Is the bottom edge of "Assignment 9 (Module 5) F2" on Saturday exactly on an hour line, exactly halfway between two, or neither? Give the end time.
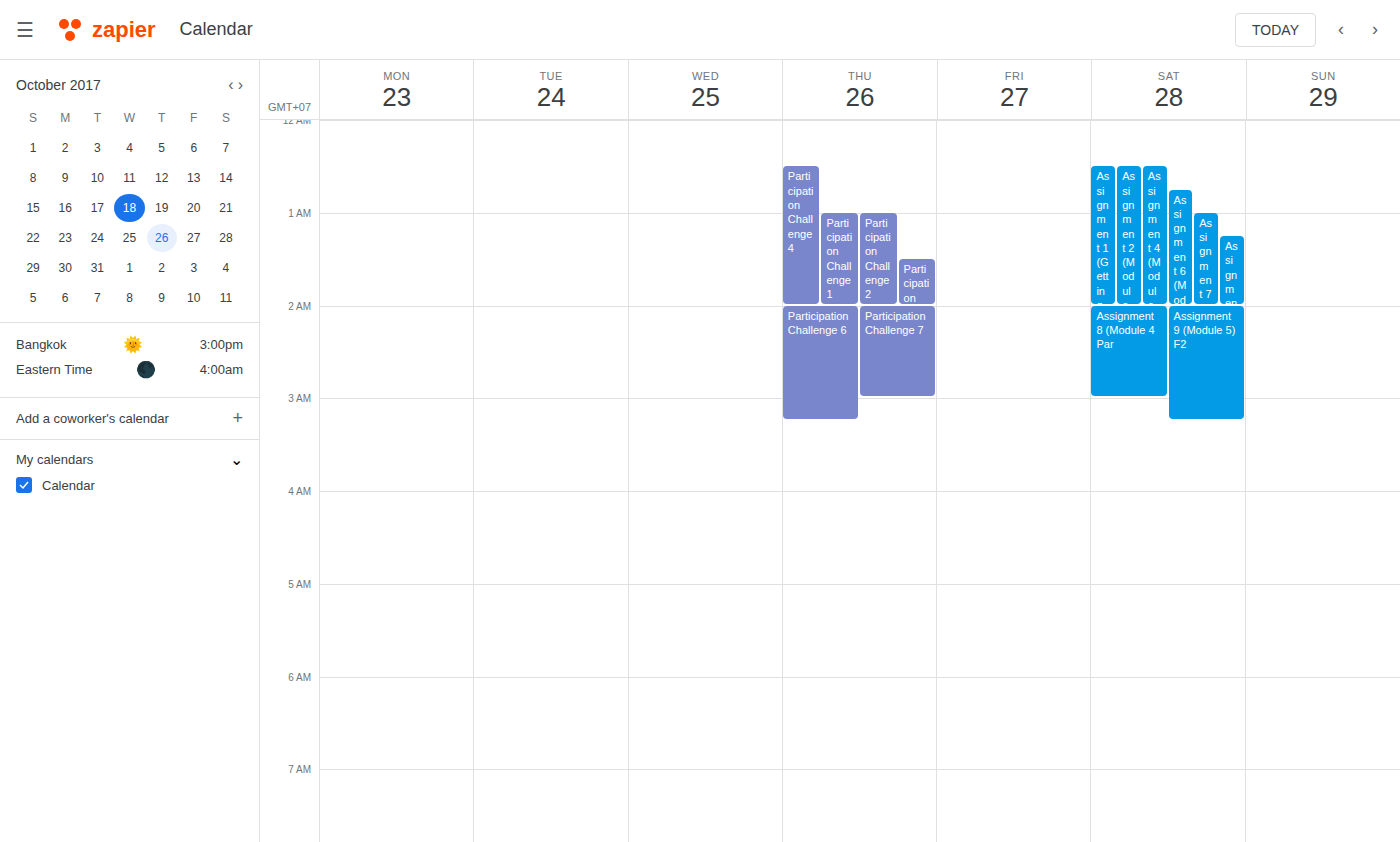
3:15 AM -- neither: a quarter of the way from the 3 AM line to the 4 AM line.